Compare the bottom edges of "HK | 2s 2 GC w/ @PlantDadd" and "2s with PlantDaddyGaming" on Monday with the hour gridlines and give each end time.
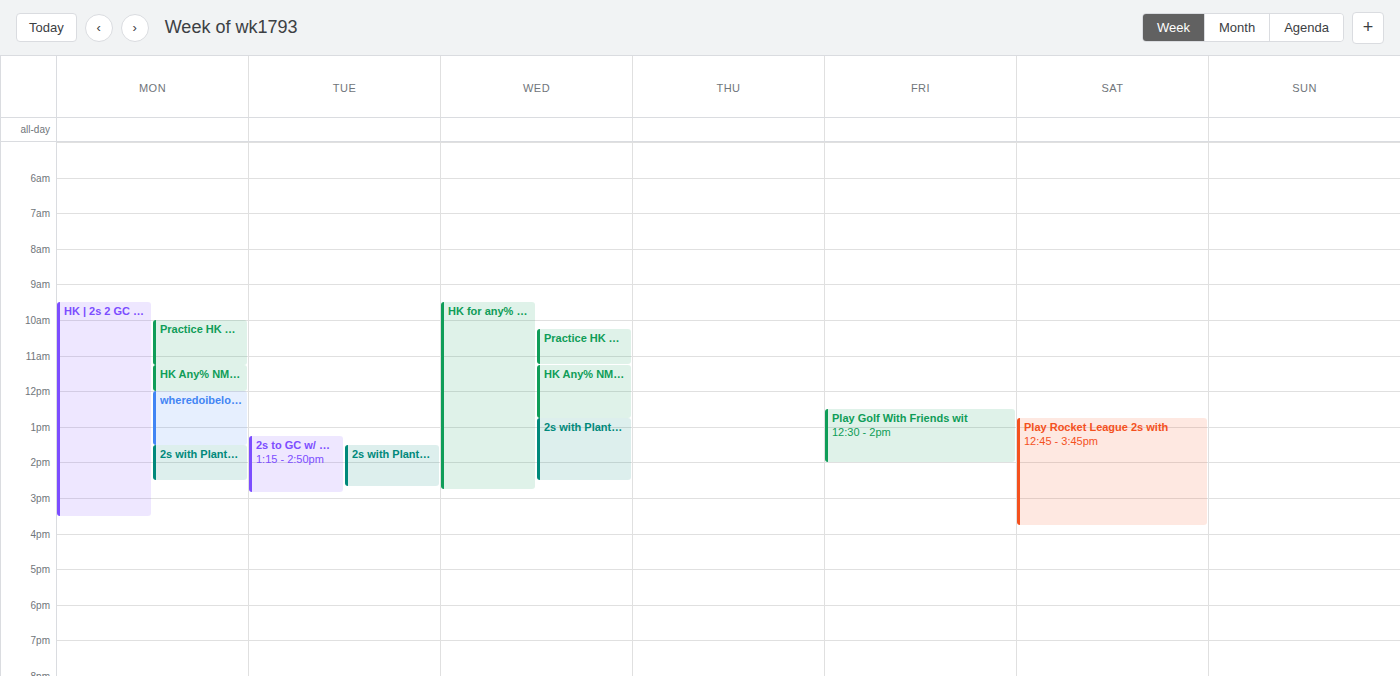
"HK | 2s 2 GC w/ @PlantDadd": 3:30 PM, halfway between the 3 PM and 4 PM lines. "2s with PlantDaddyGaming": 2:30 PM, halfway between the 2 PM and 3 PM lines.